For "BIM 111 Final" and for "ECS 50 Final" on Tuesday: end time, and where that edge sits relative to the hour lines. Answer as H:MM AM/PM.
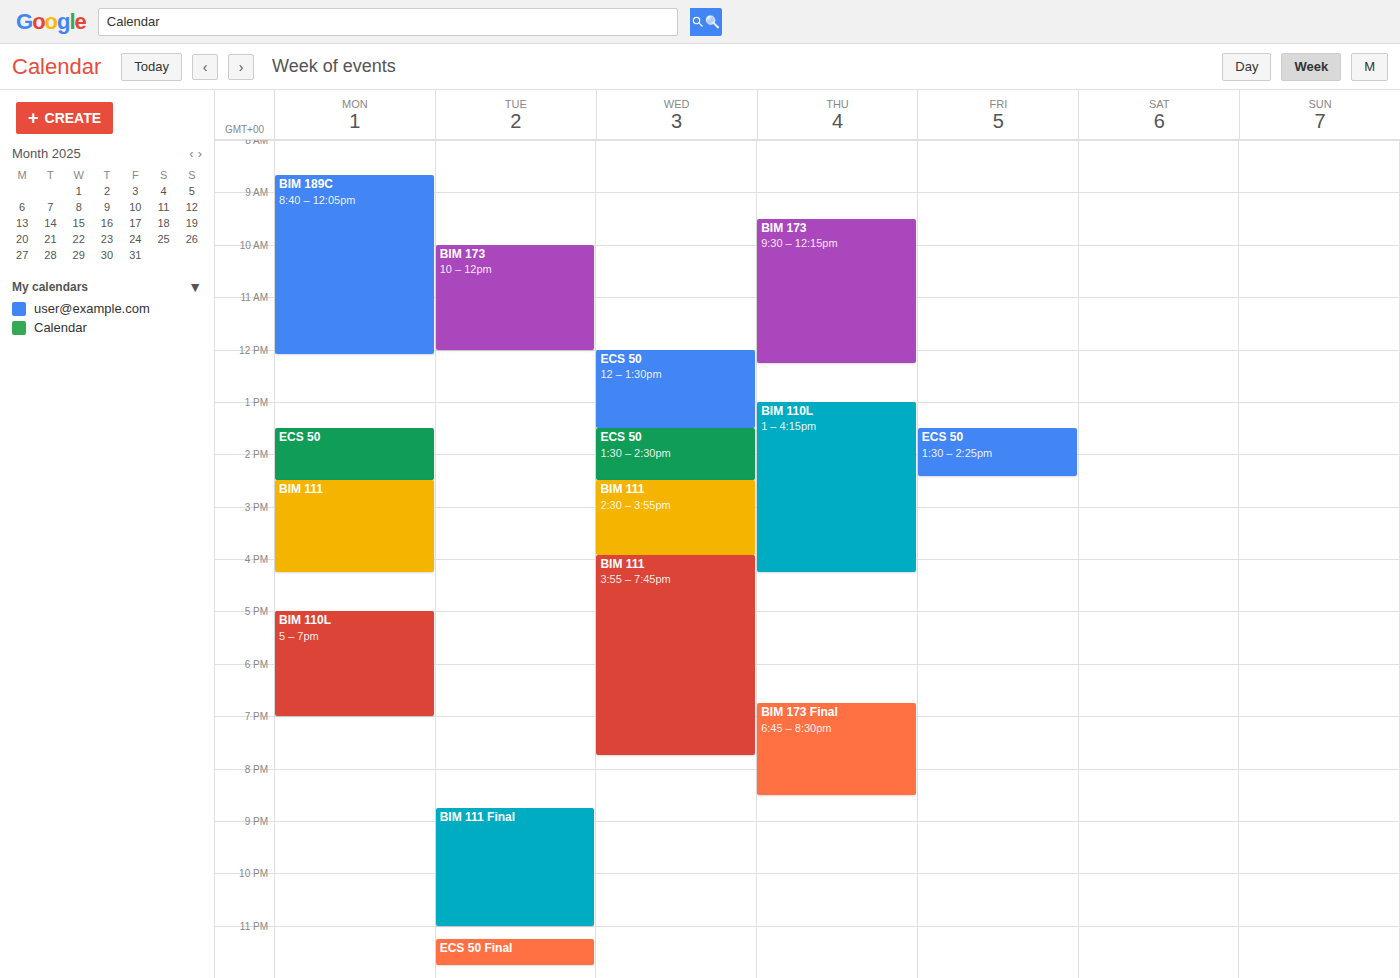
"BIM 111 Final": 11:00 PM, exactly on the 11 PM line. "ECS 50 Final": 11:45 PM, neither: three quarters of the way from the 11 PM line to the 12 AM line.